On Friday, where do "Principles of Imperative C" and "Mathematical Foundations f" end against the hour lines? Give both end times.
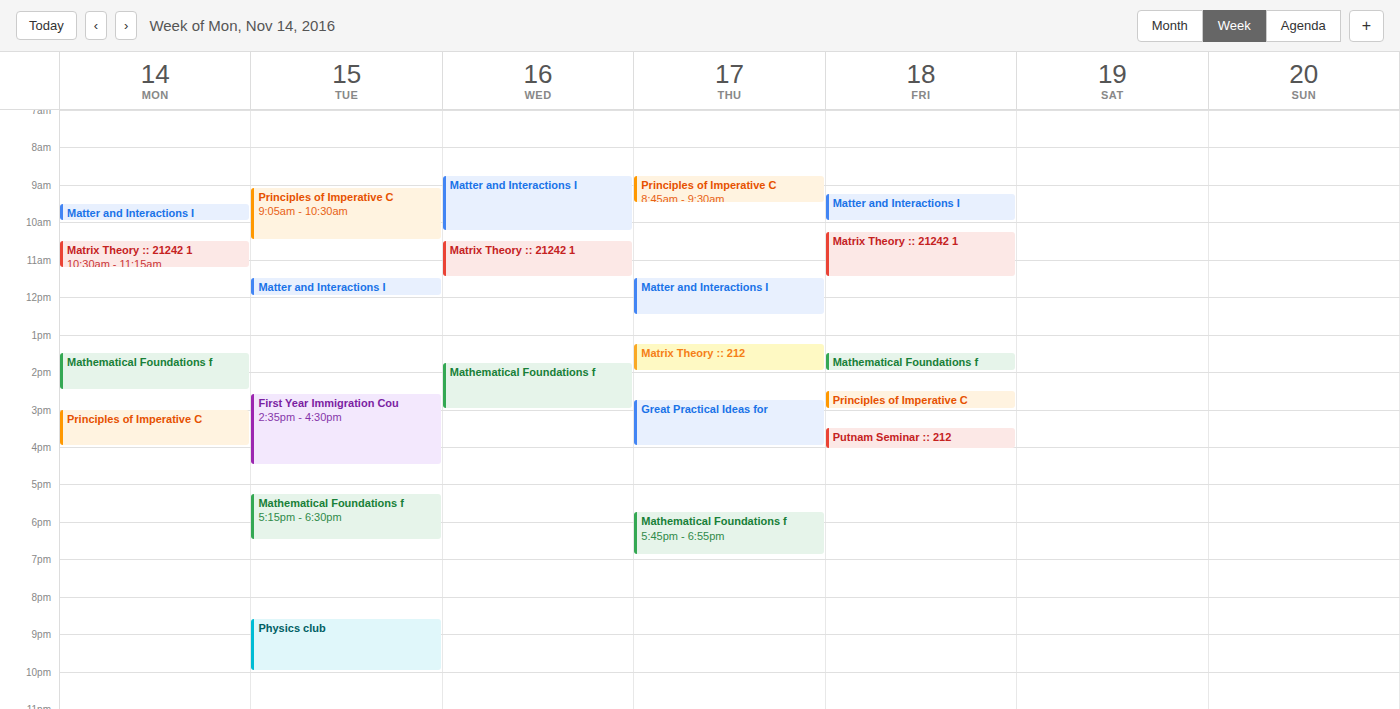
"Principles of Imperative C": 3:00 PM, exactly on the 3 PM line. "Mathematical Foundations f": 2:00 PM, exactly on the 2 PM line.